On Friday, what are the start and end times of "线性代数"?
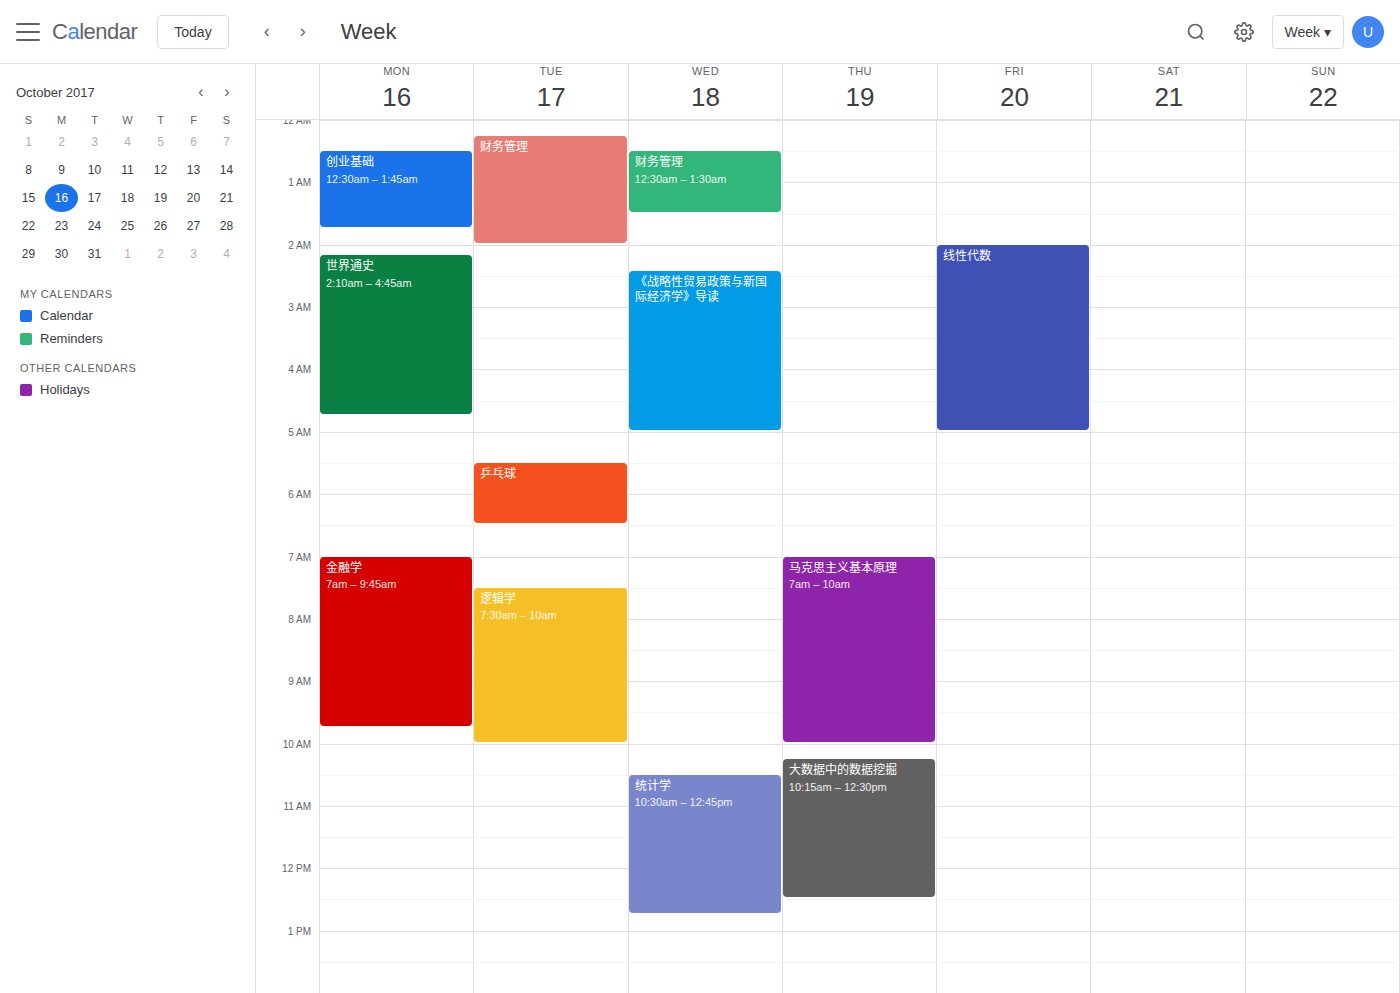
2:00 AM to 5:00 AM